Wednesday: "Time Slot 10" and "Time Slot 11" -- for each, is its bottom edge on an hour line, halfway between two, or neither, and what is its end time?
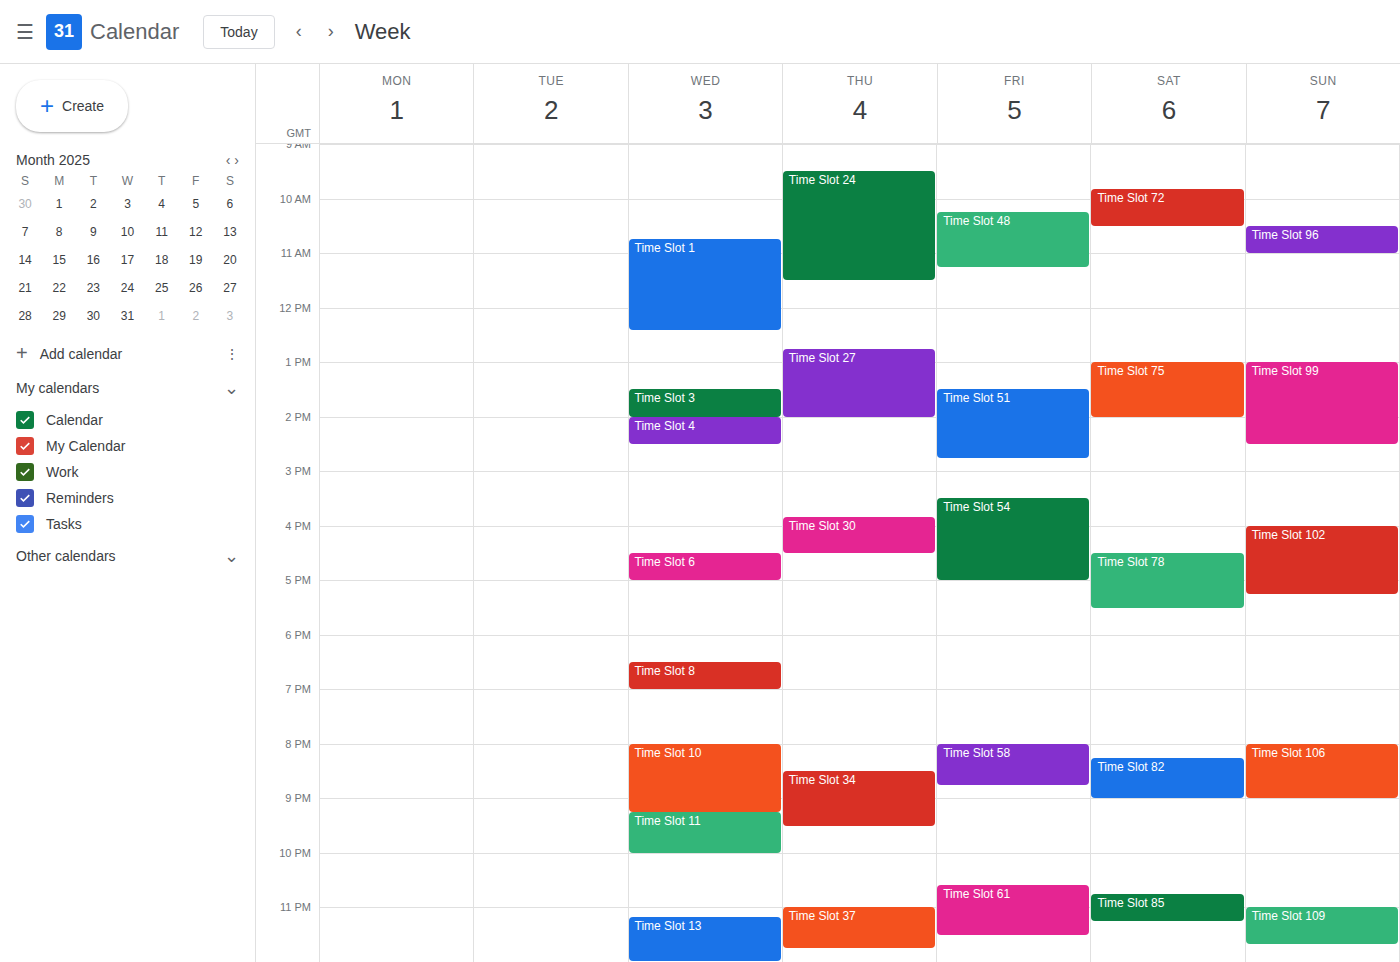
"Time Slot 10": 9:15 PM, neither: a quarter of the way from the 9 PM line to the 10 PM line. "Time Slot 11": 10:00 PM, exactly on the 10 PM line.